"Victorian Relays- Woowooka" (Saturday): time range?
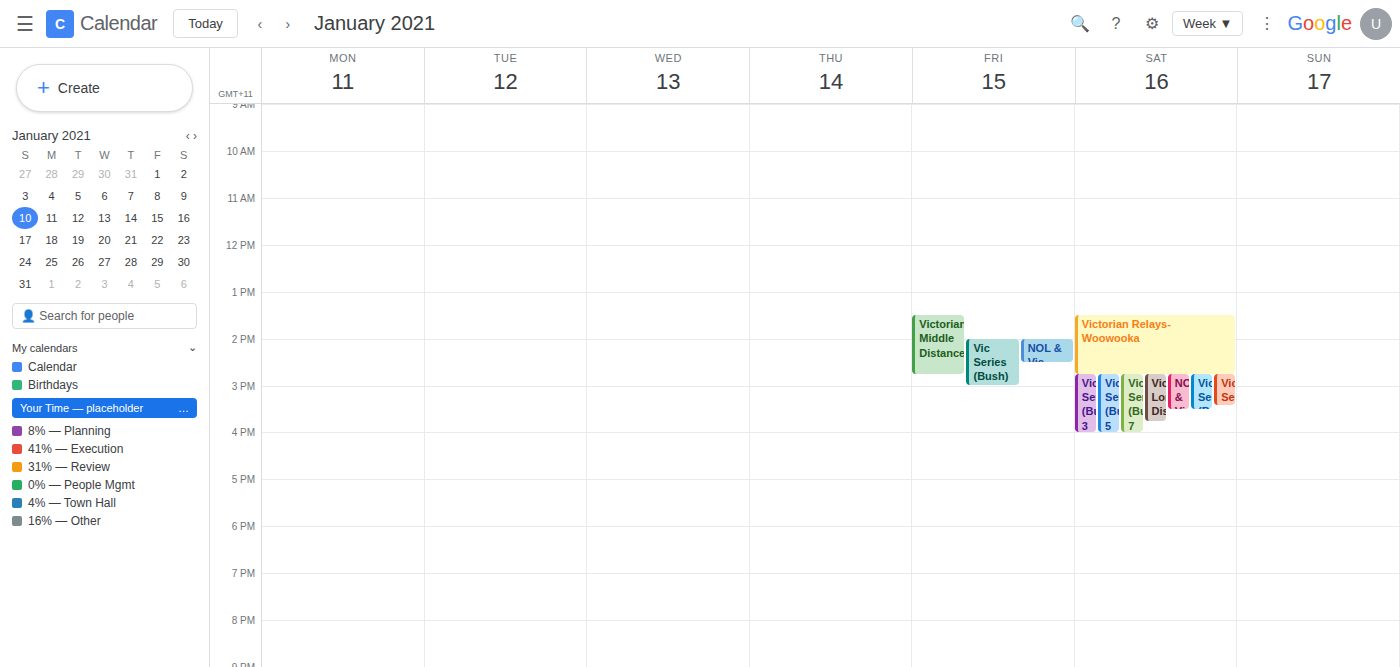
1:30 PM to 2:45 PM